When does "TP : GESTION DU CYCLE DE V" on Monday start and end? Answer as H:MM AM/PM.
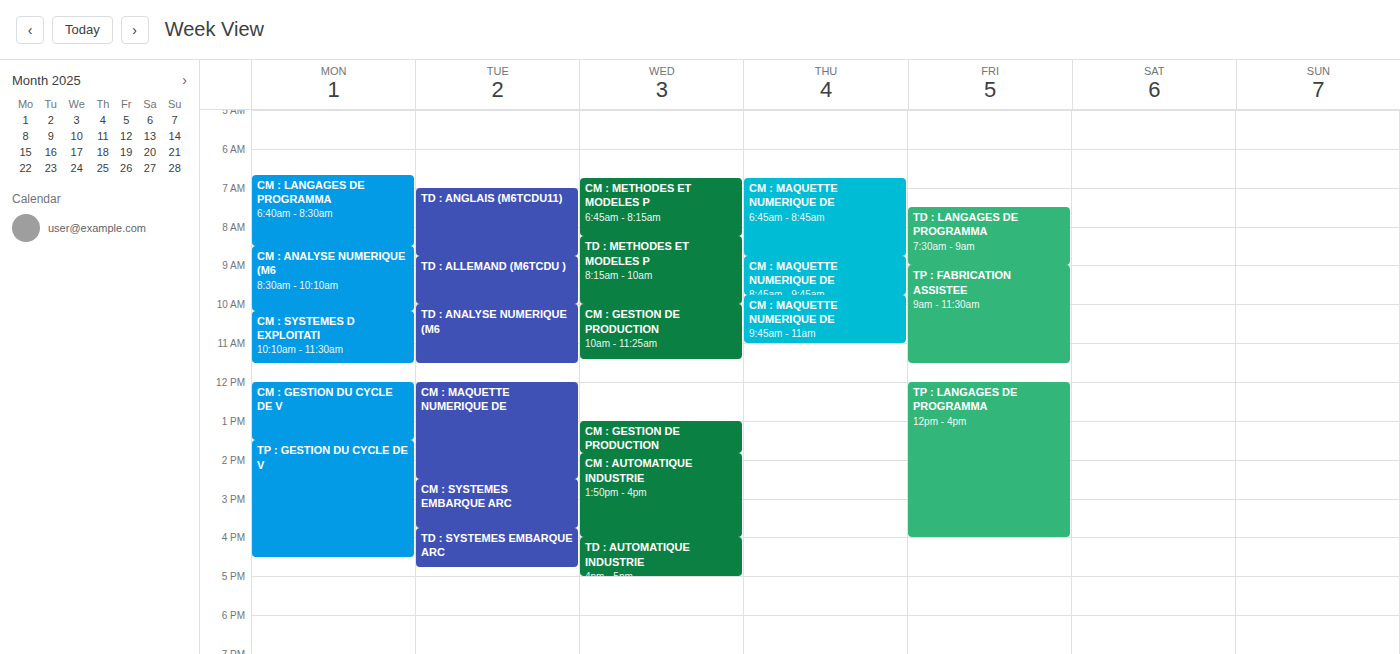
1:30 PM to 4:30 PM